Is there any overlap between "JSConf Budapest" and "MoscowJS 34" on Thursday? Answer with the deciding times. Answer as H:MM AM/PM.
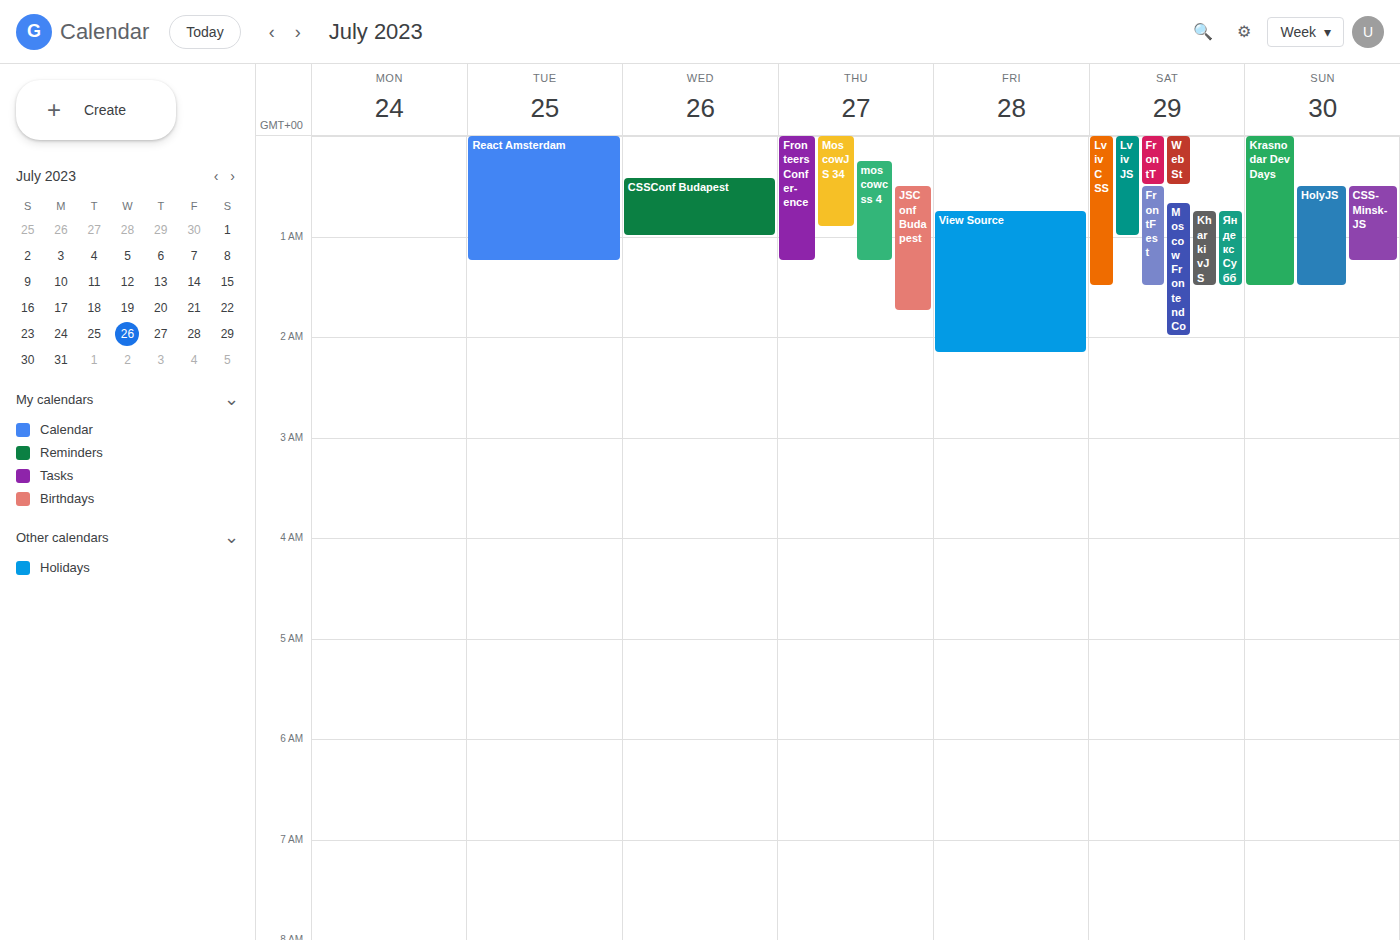
"JSConf Budapest" starts at 12:30 AM, before "MoscowJS 34" ends at 12:55 AM -- they overlap.